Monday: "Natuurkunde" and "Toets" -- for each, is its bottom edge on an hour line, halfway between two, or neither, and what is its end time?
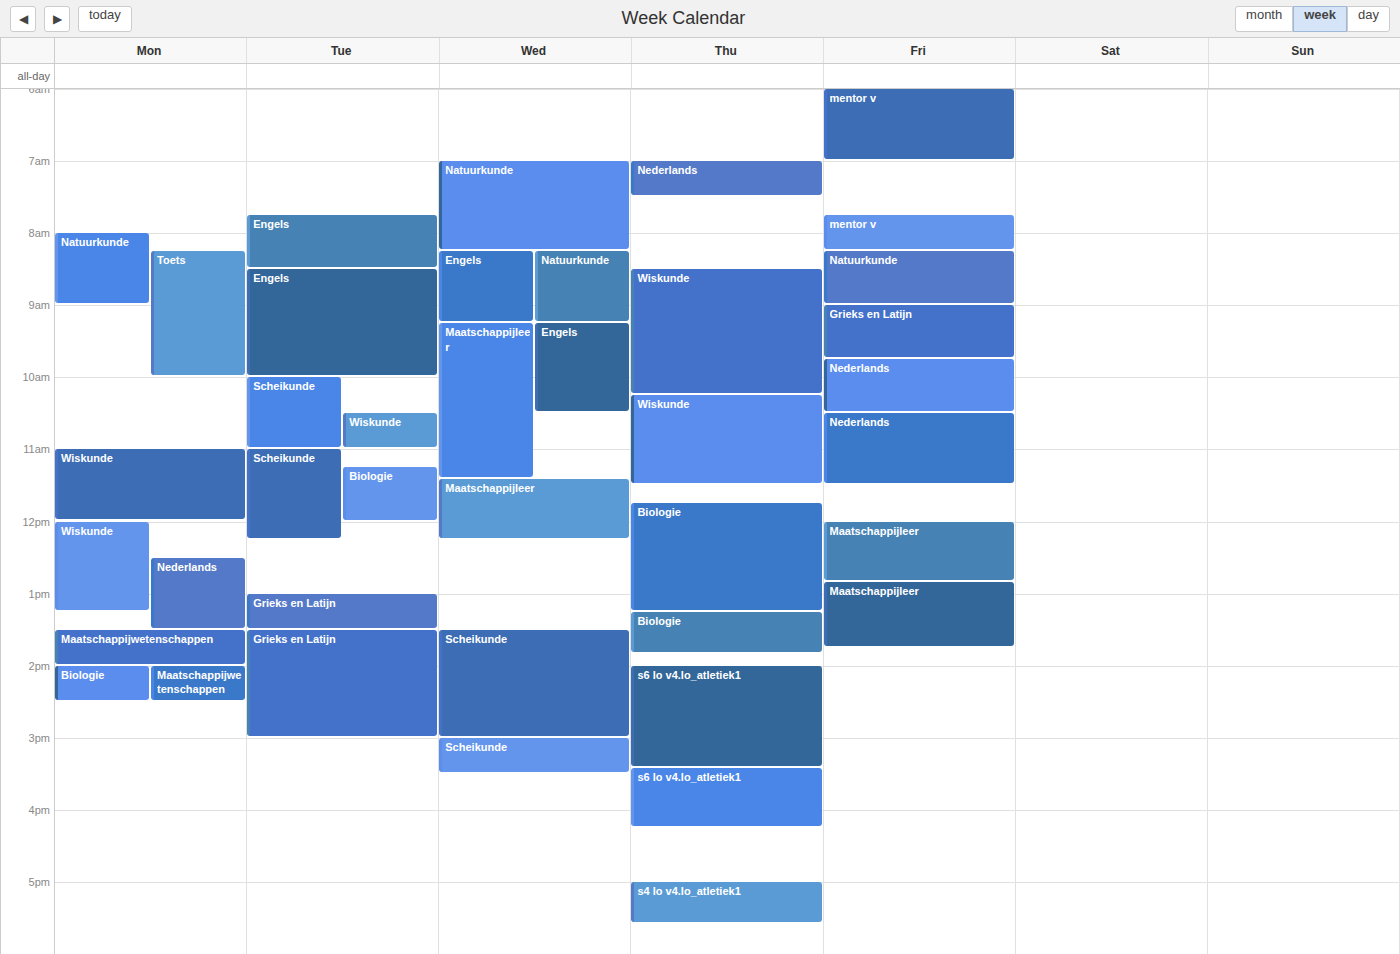
"Natuurkunde": 9:00 AM, exactly on the 9 AM line. "Toets": 10:00 AM, exactly on the 10 AM line.